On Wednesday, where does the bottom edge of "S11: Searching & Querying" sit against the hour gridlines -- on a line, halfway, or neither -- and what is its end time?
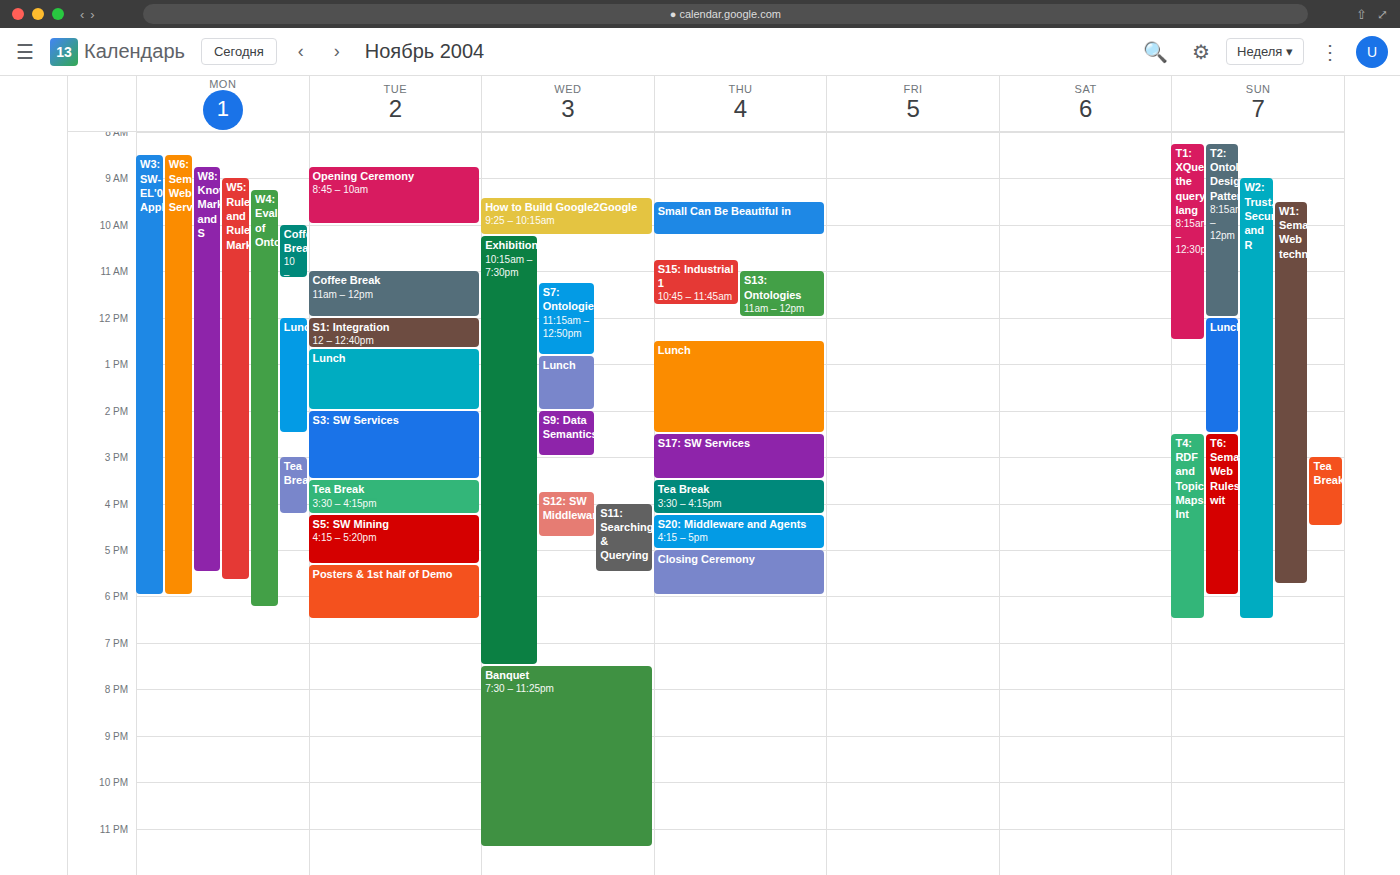
5:30 PM -- halfway between the 5 PM and 6 PM lines.